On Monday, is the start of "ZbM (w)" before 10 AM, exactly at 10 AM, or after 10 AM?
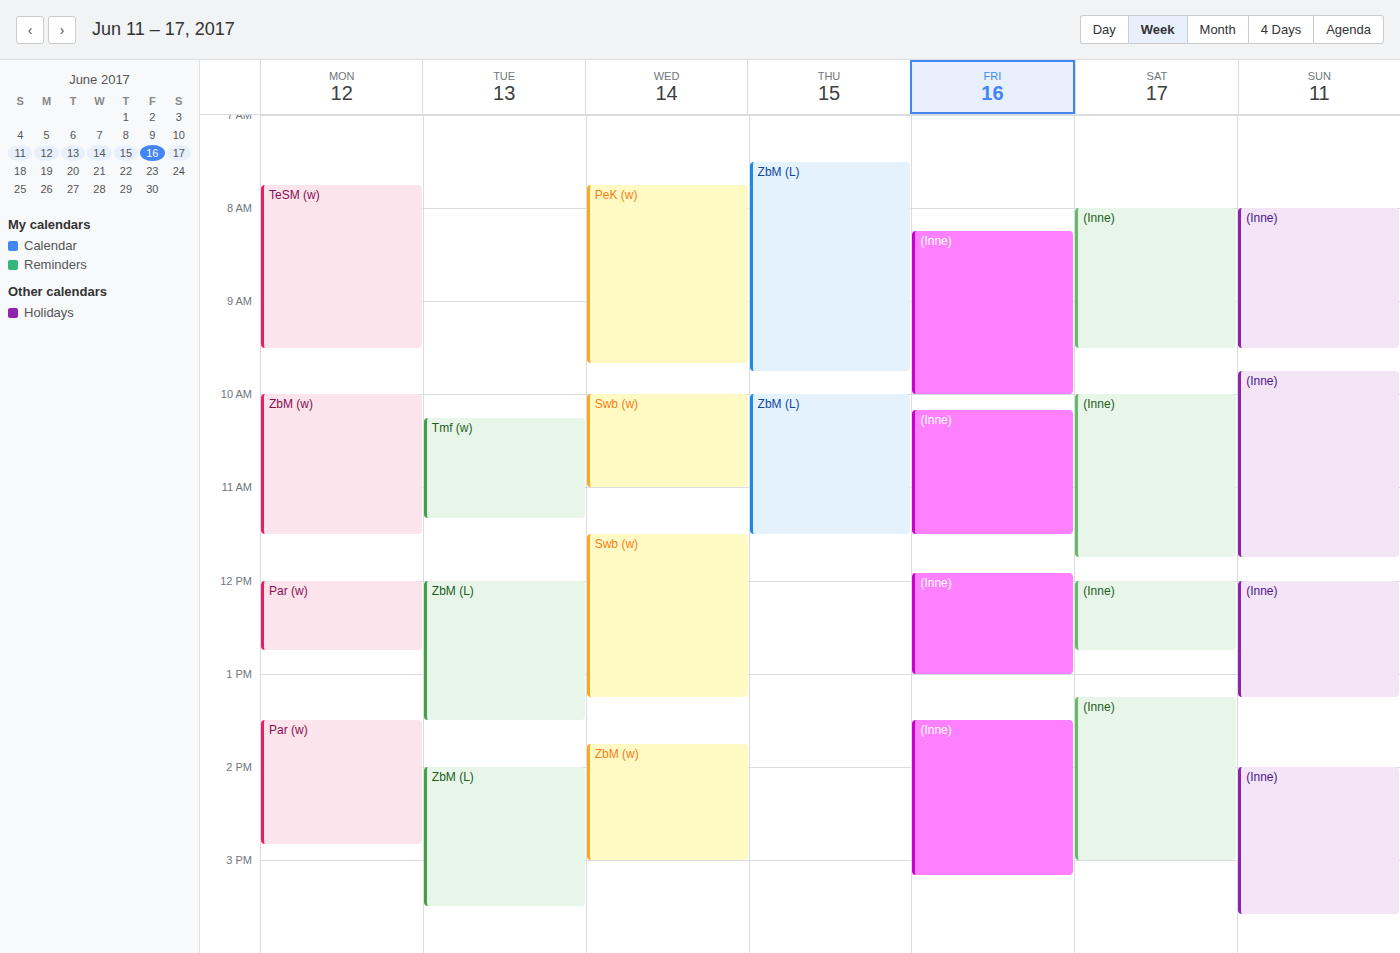
10:00 AM -- exactly at 10 AM, on the 10 AM line.